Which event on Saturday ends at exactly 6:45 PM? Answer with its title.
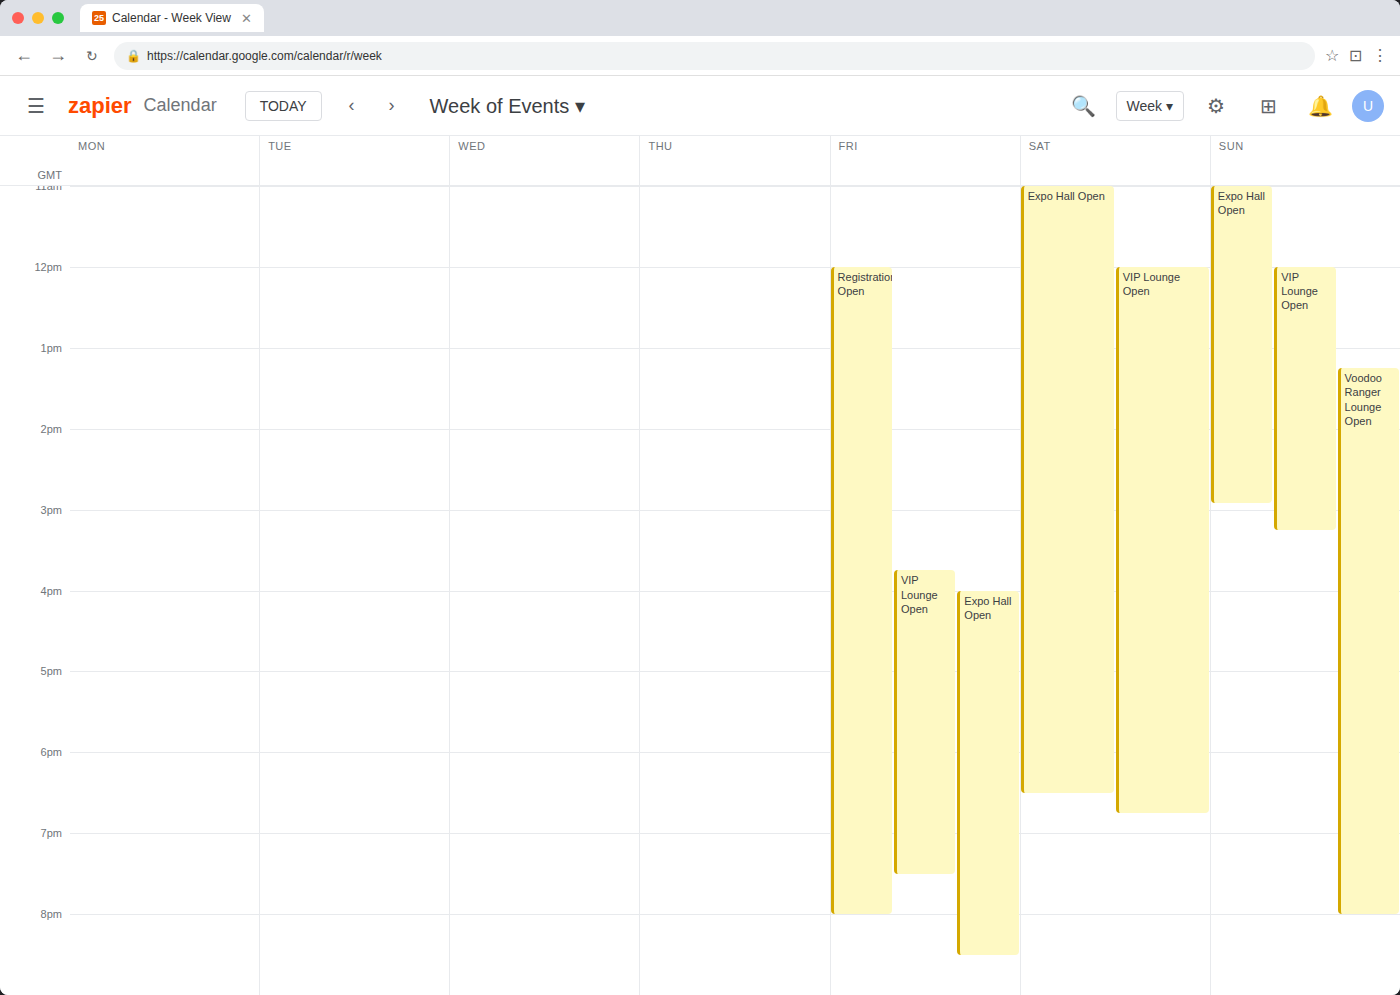
"VIP Lounge Open"